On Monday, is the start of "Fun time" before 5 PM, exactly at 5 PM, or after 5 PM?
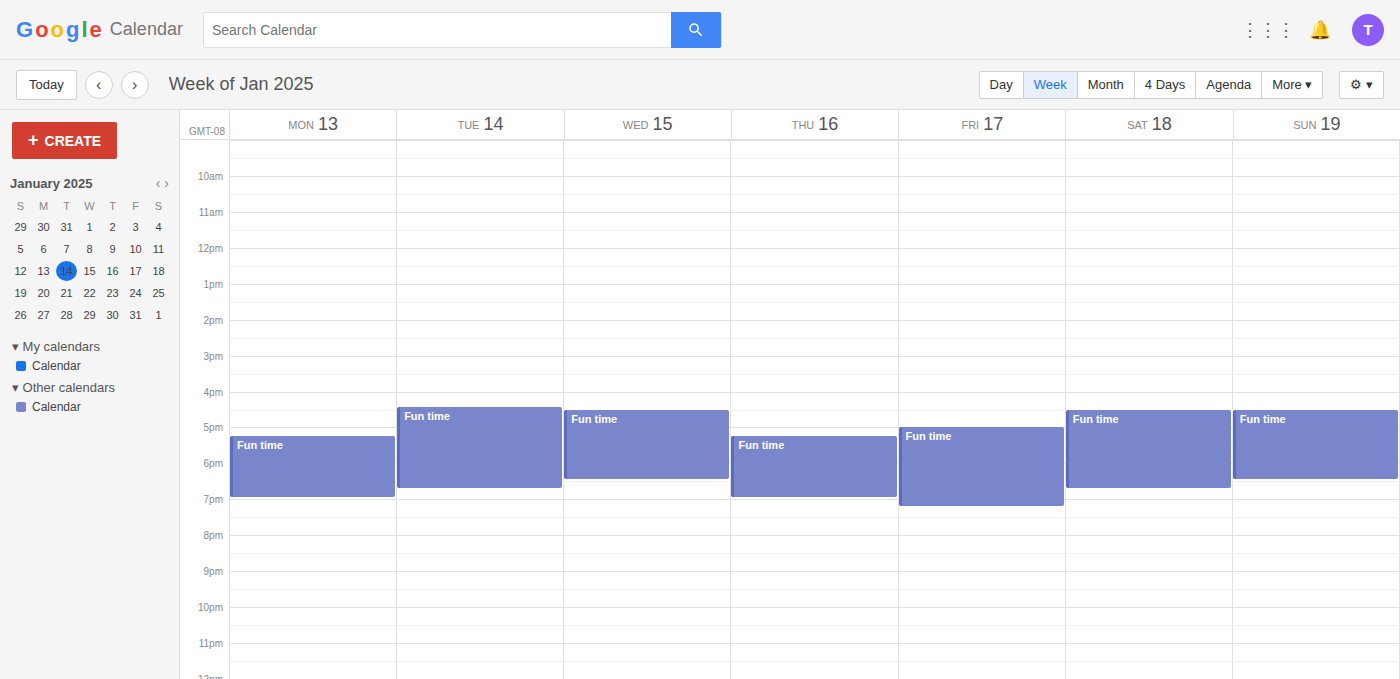
5:15 PM -- after 5 PM, 15 minutes below the 5 PM line.